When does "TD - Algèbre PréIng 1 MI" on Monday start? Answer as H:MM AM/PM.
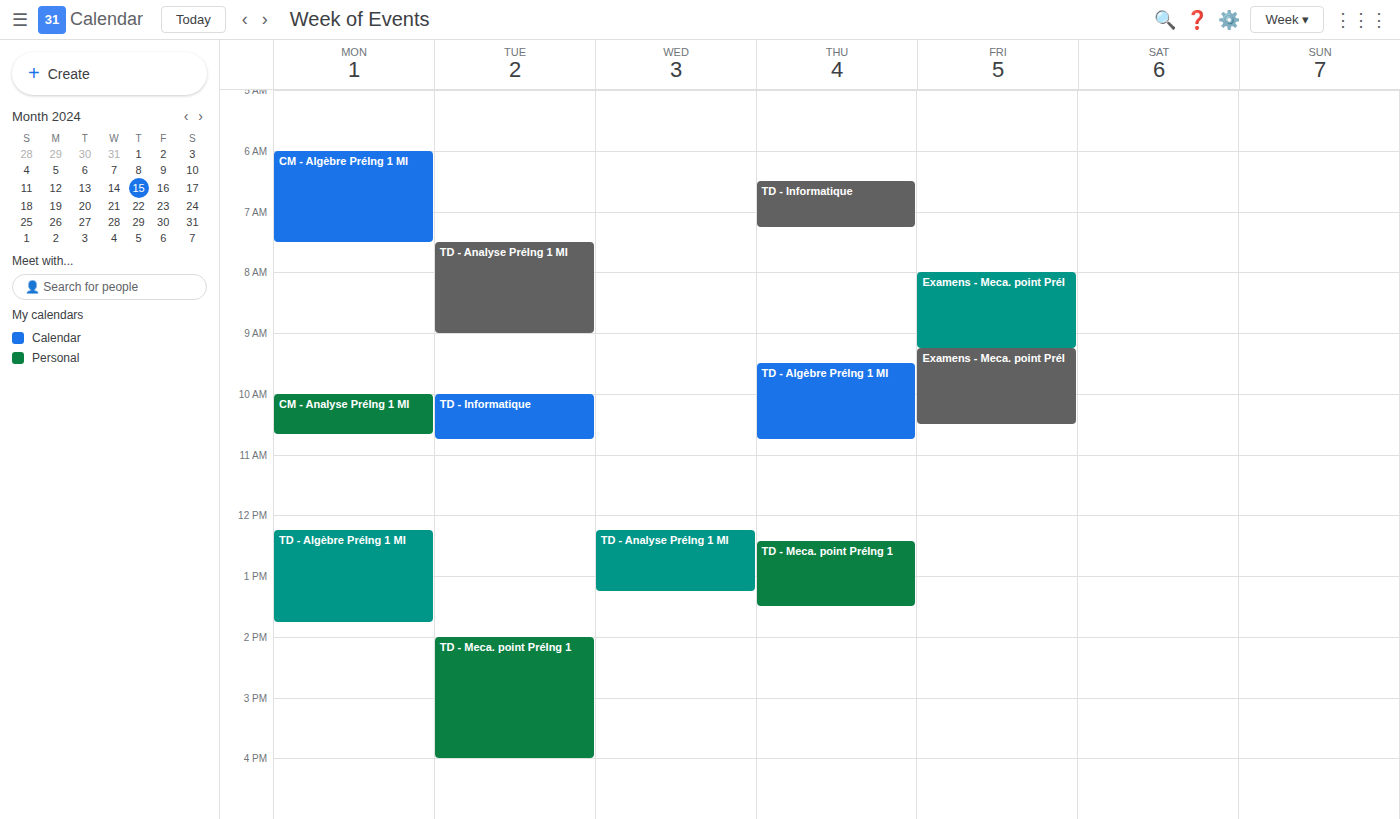
12:15 PM